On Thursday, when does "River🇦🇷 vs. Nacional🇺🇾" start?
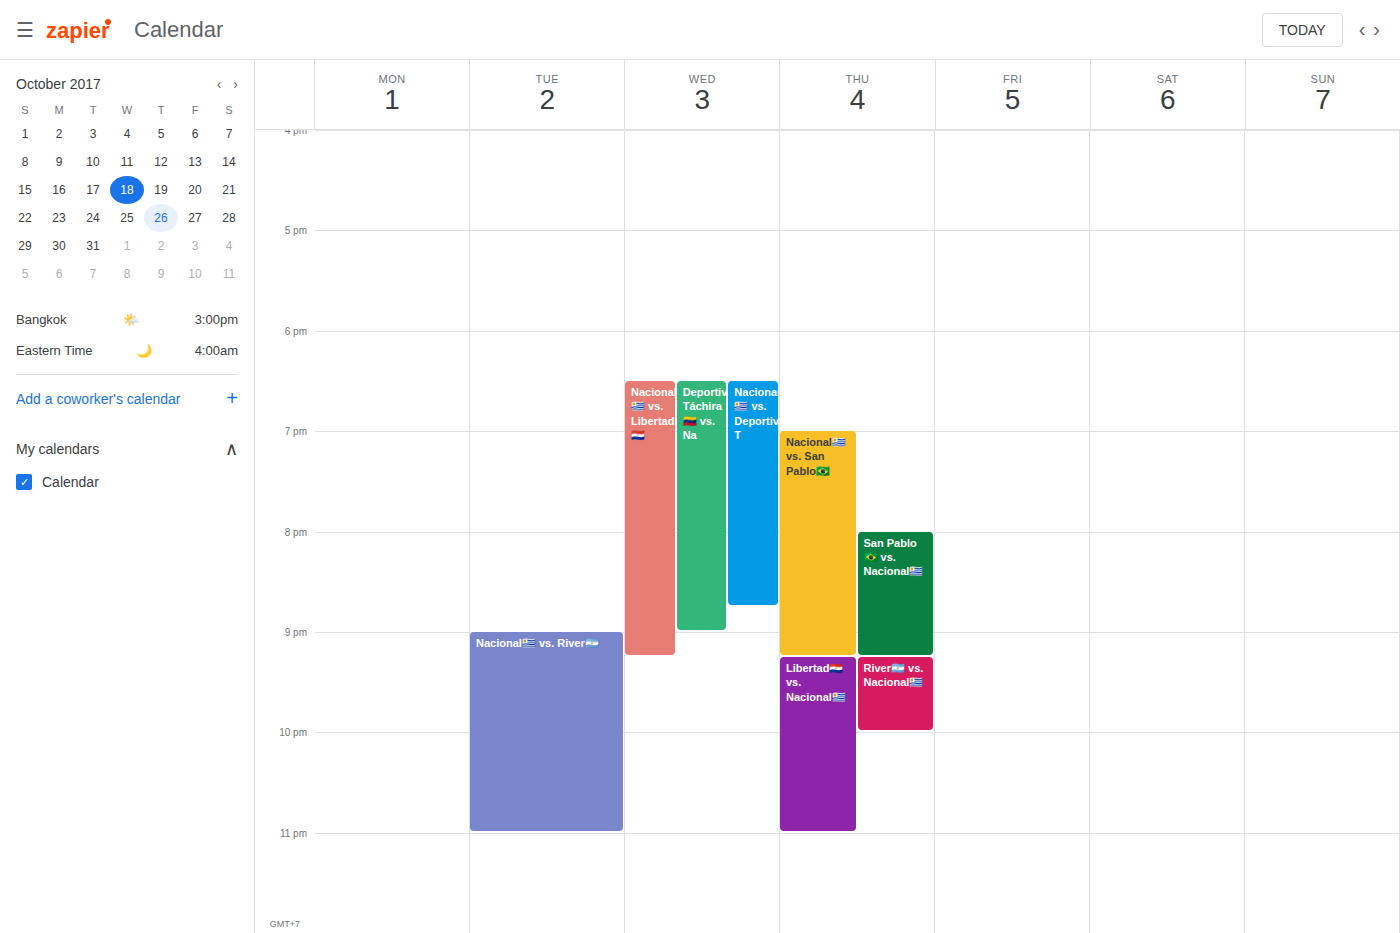
21:15